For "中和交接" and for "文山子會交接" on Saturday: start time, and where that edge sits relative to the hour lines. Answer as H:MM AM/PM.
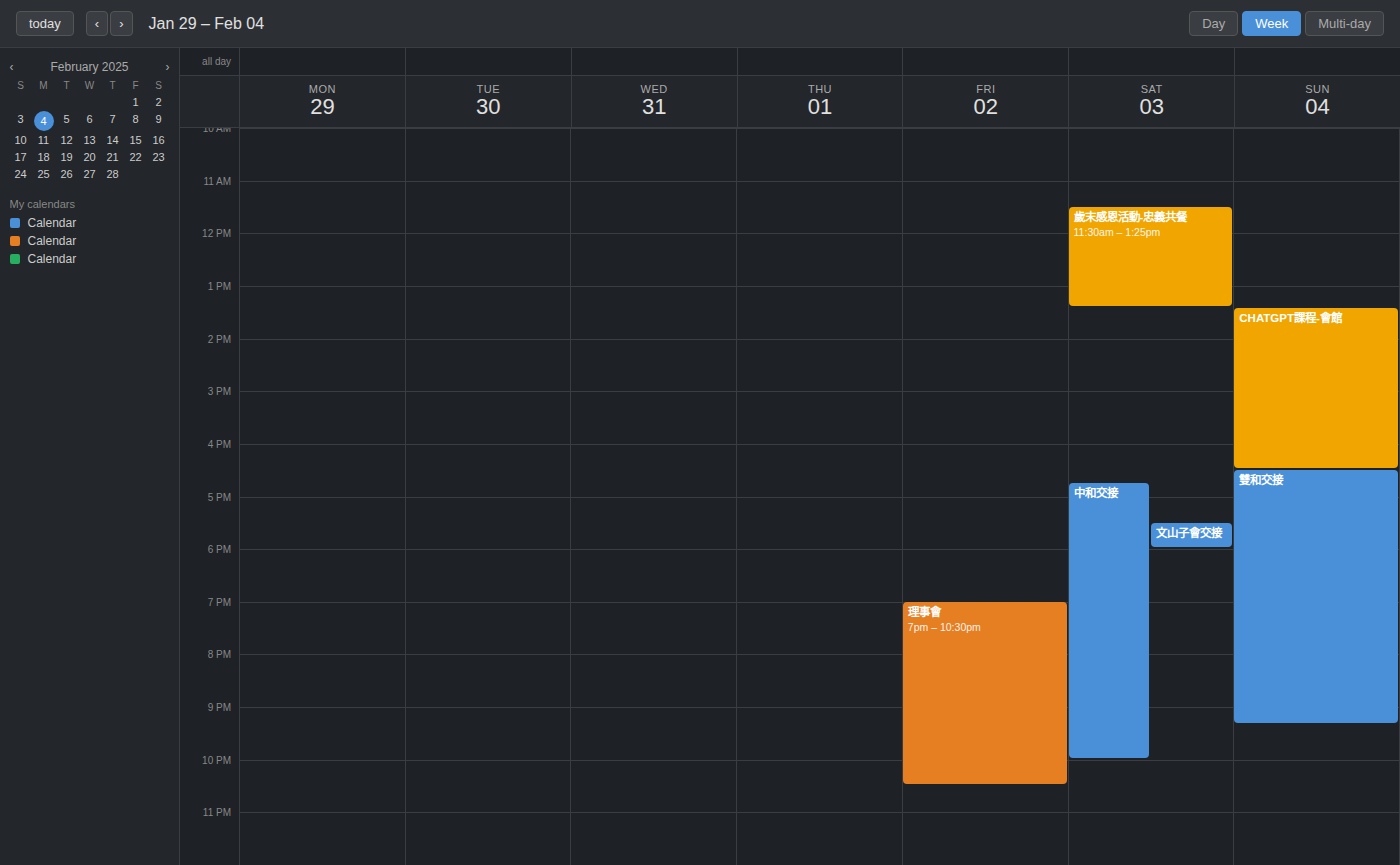
"中和交接": 4:45 PM, neither: three quarters of the way from the 4 PM line to the 5 PM line. "文山子會交接": 5:30 PM, halfway between the 5 PM and 6 PM lines.